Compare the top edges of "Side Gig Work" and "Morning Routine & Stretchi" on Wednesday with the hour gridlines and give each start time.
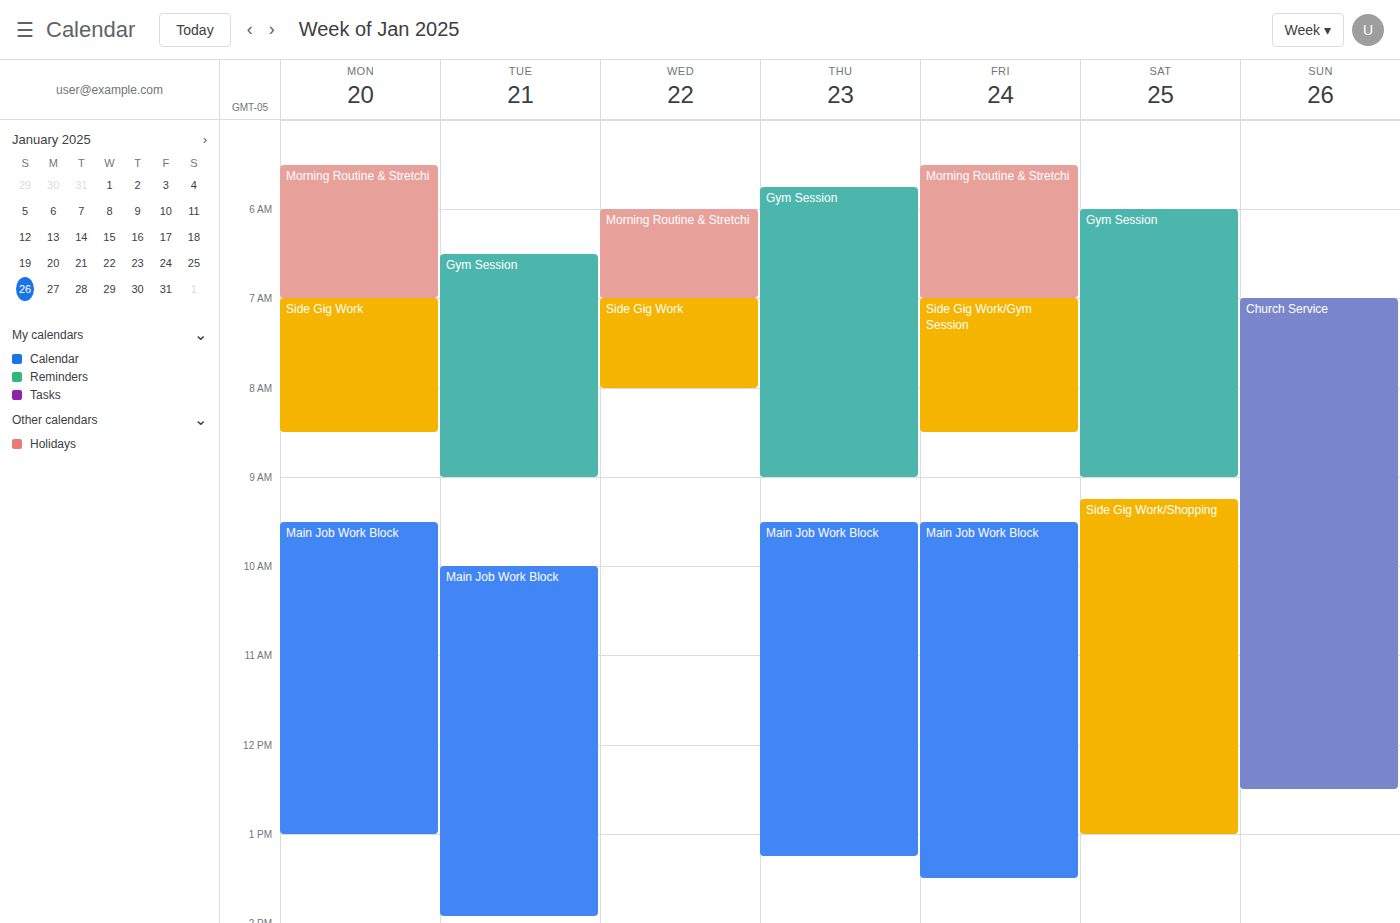
"Side Gig Work": 7:00 AM, exactly on the 7 AM line. "Morning Routine & Stretchi": 6:00 AM, exactly on the 6 AM line.